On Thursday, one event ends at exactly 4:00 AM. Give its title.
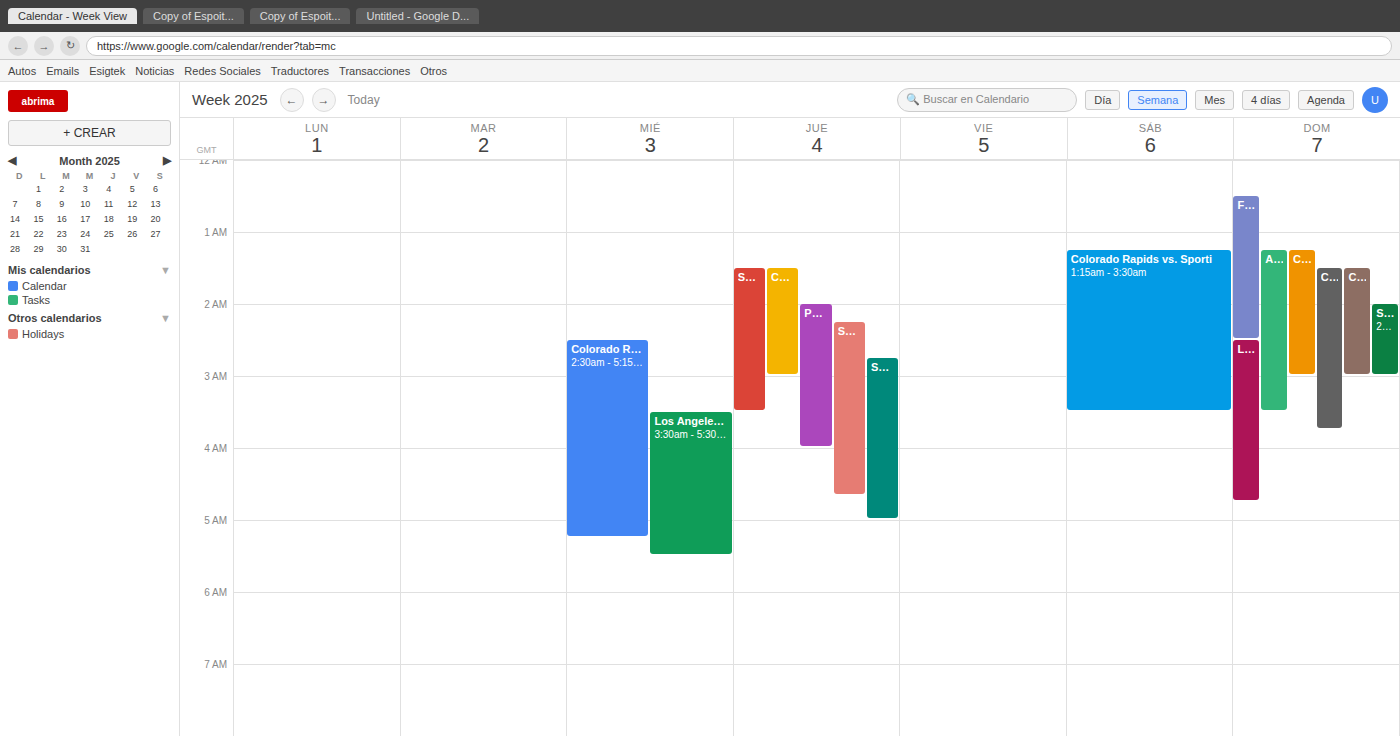
"Portland Timbers vs. Color"